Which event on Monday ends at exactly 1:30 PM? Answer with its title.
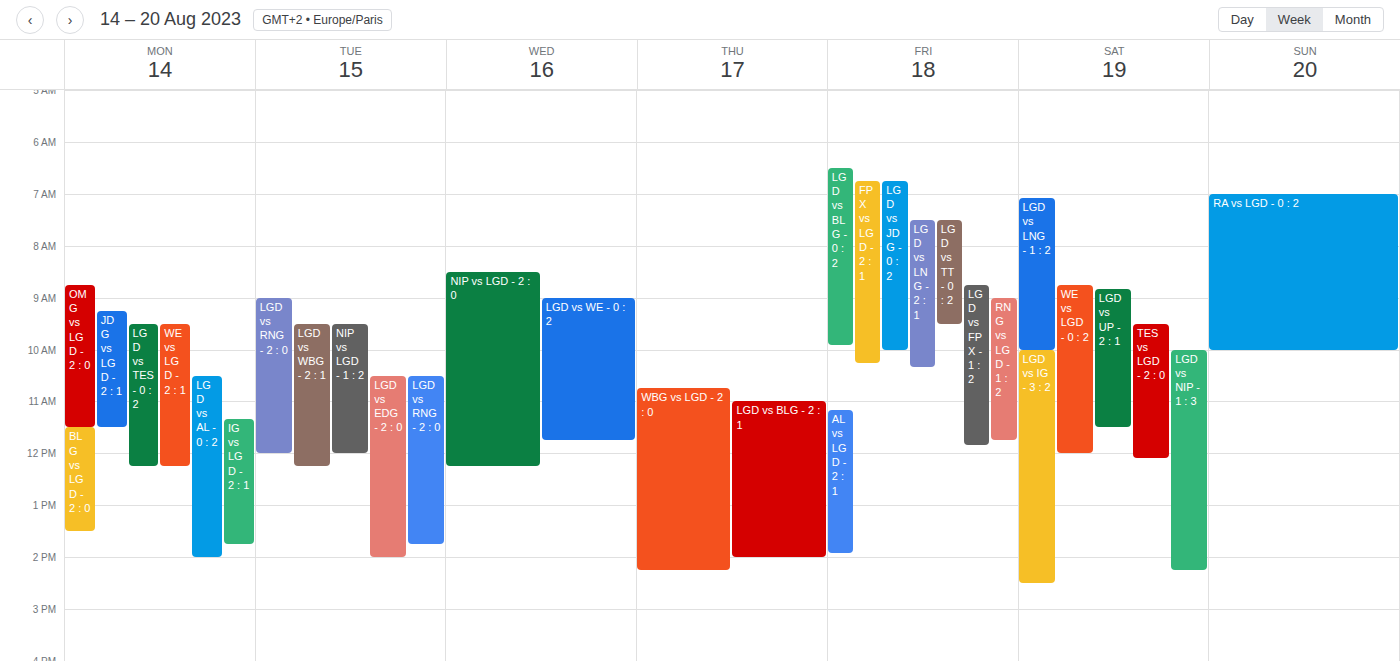
"BLG vs LGD - 2 : 0"